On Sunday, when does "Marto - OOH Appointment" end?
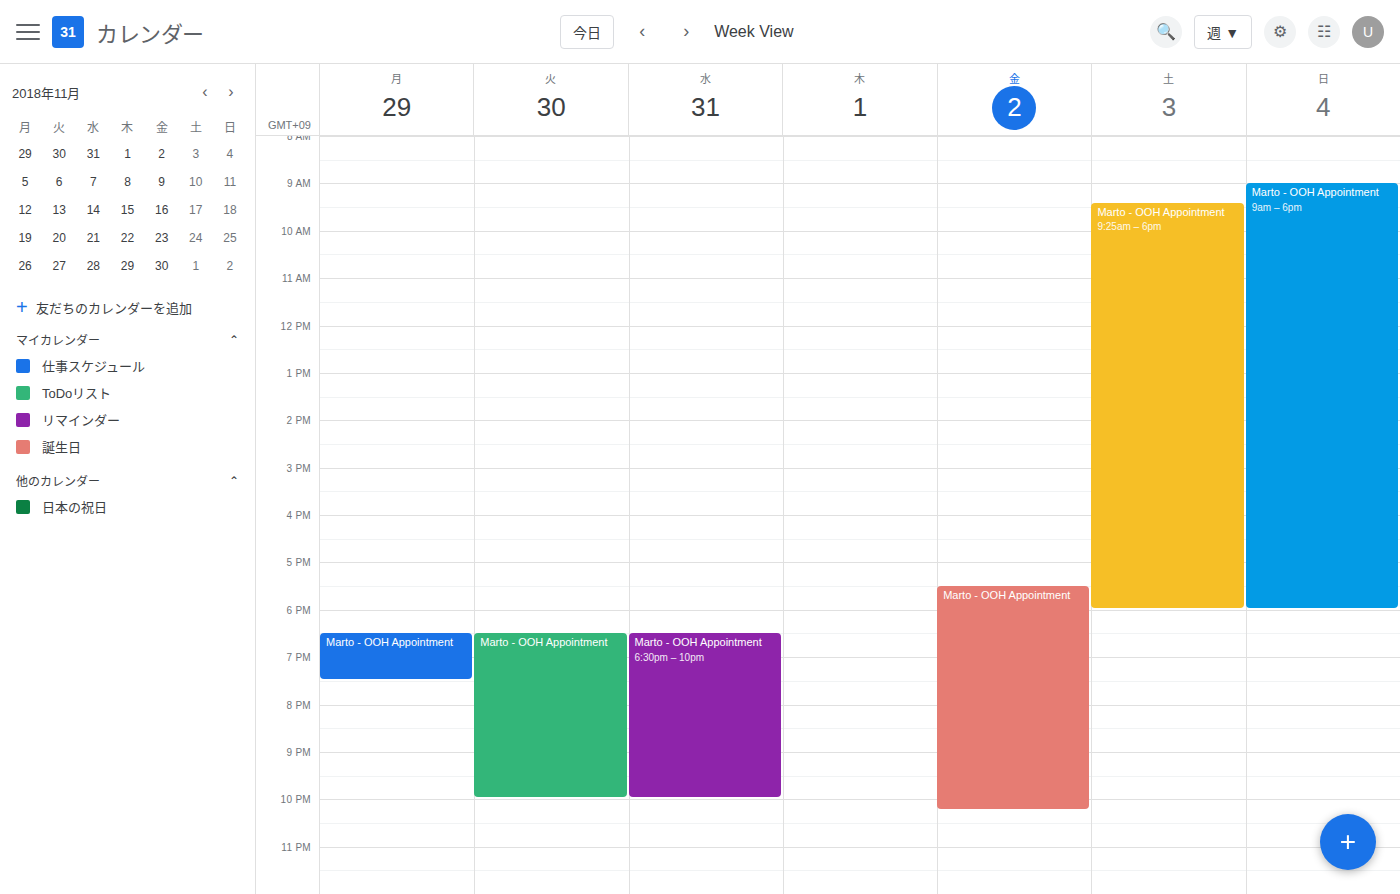
6:00 PM